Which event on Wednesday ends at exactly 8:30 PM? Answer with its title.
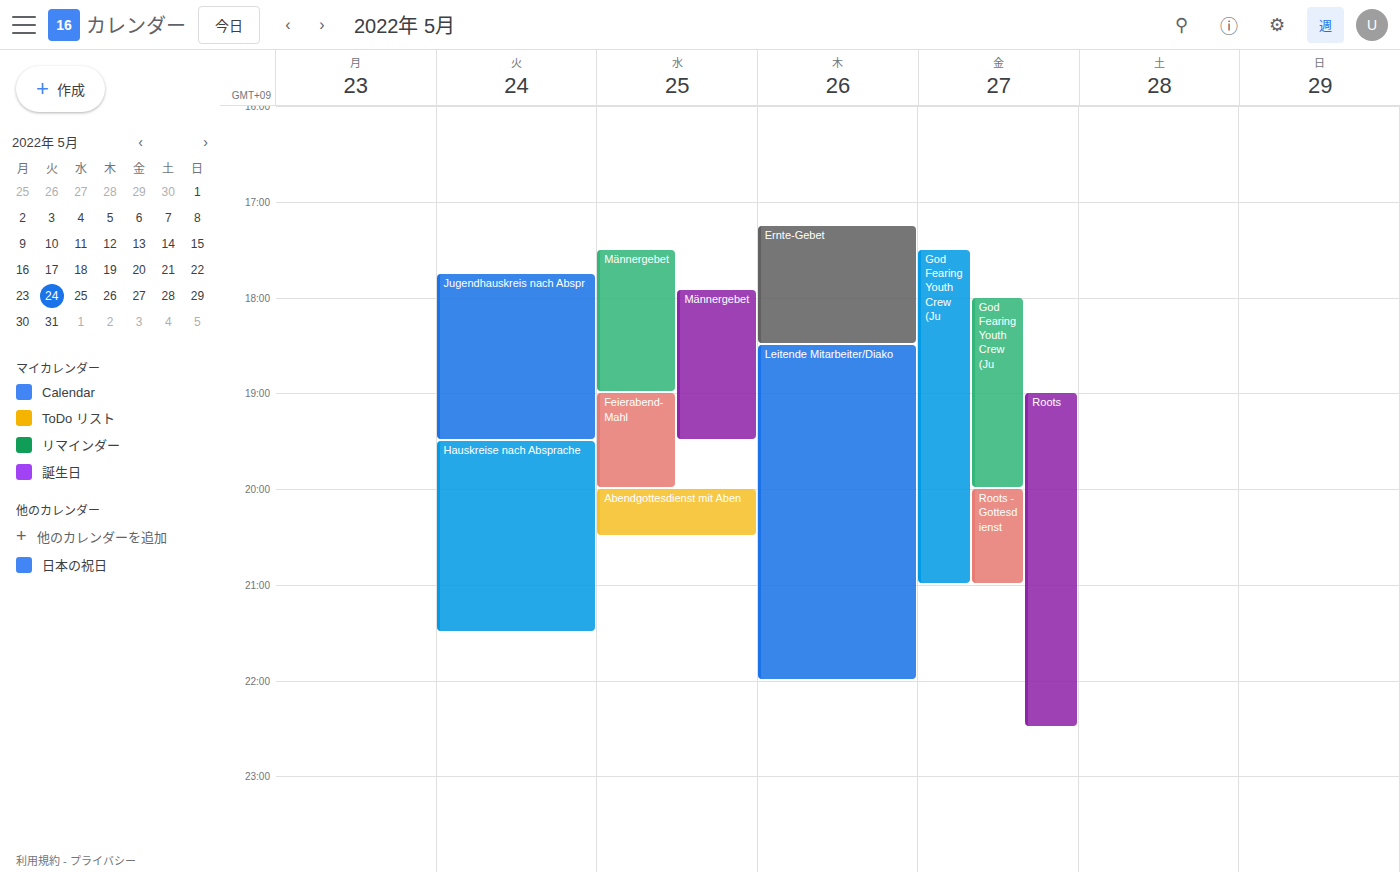
"Abendgottesdienst mit Aben"